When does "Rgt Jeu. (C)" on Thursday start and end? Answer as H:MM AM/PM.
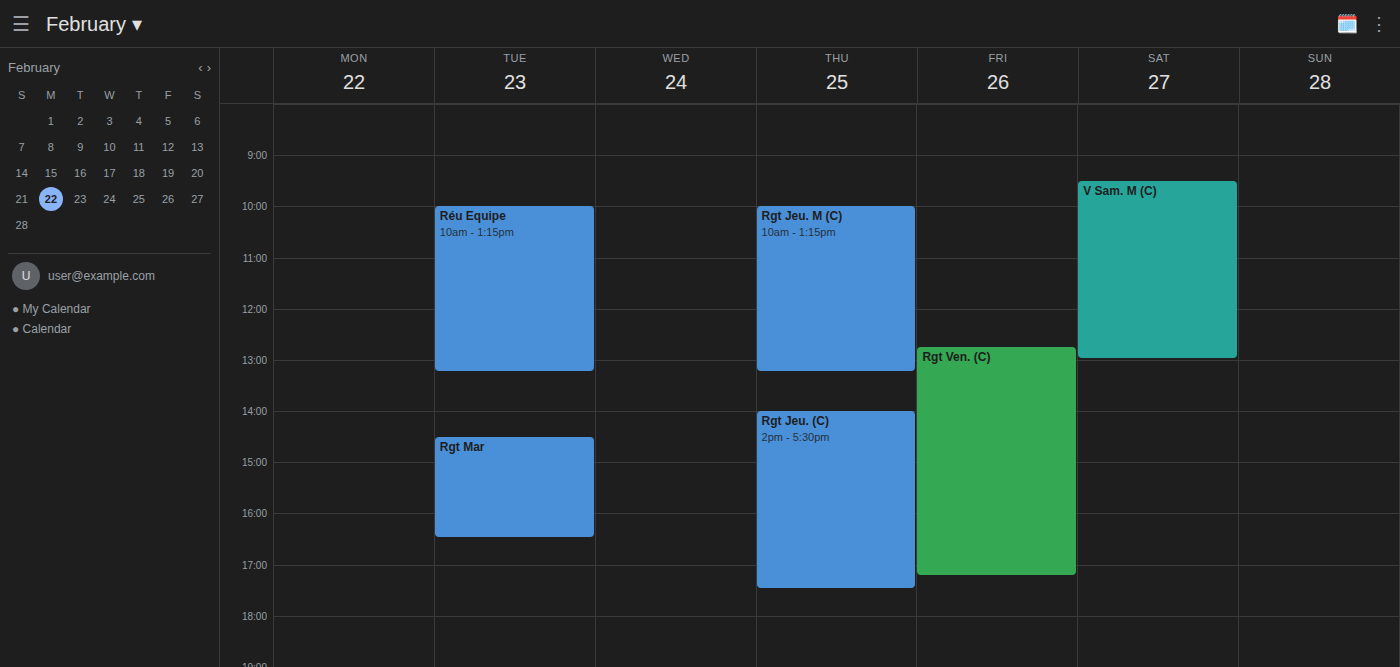
2:00 PM to 5:30 PM